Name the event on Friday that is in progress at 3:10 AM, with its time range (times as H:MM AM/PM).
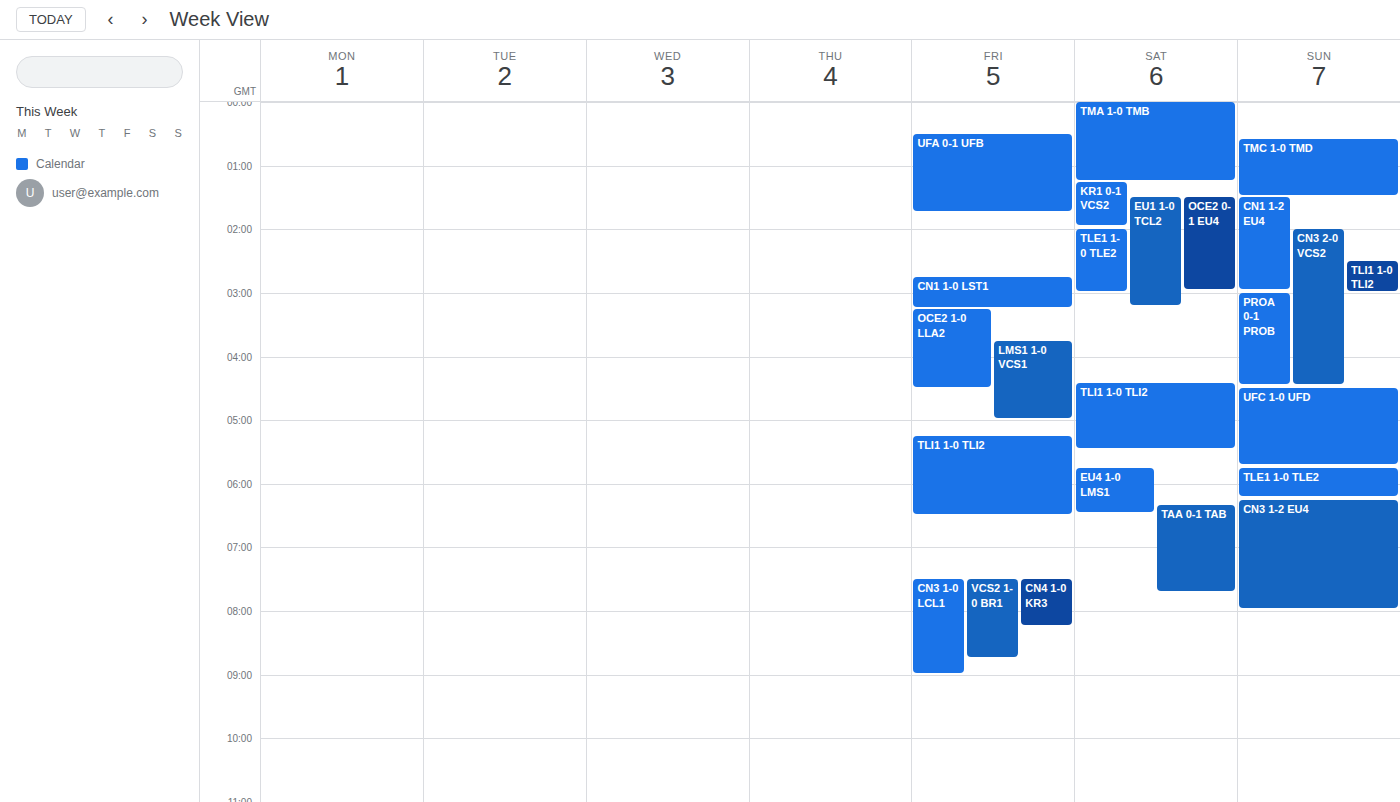
"CN1 1-0 LST1", 2:45 AM to 3:15 AM